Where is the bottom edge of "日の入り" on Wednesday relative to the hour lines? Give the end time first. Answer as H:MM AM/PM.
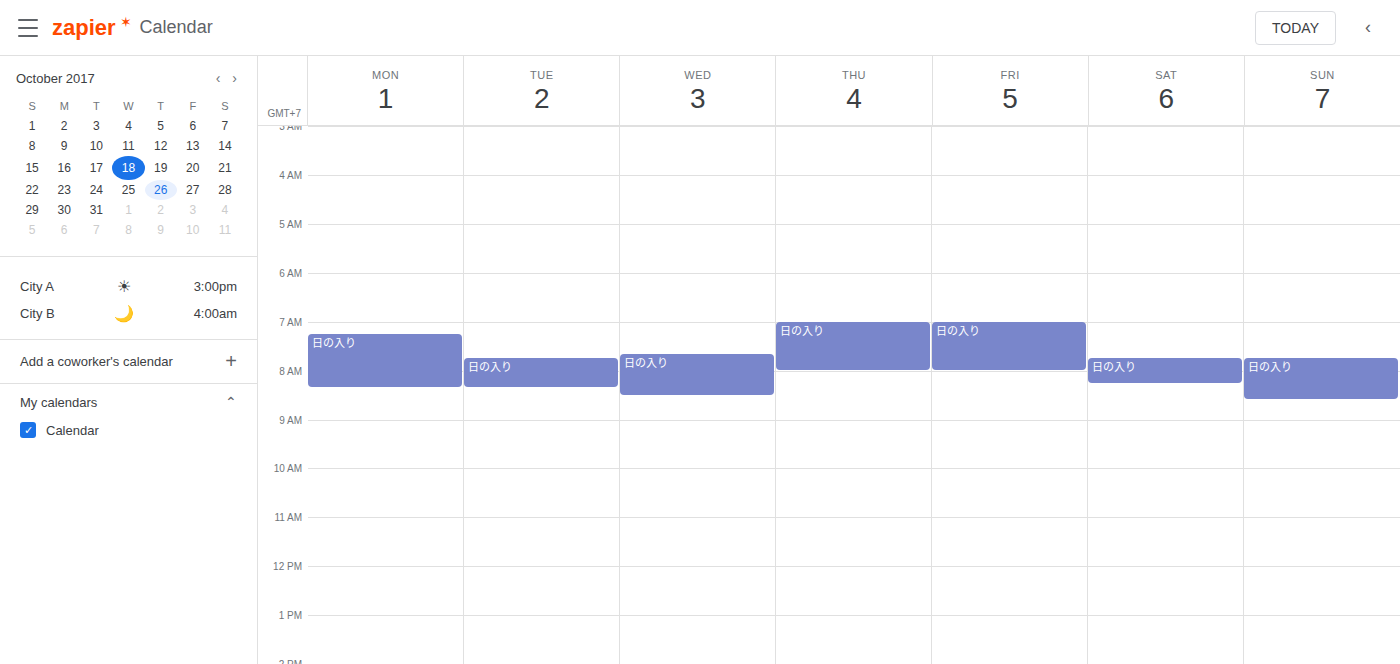
8:30 AM -- halfway between the 8 AM and 9 AM lines.